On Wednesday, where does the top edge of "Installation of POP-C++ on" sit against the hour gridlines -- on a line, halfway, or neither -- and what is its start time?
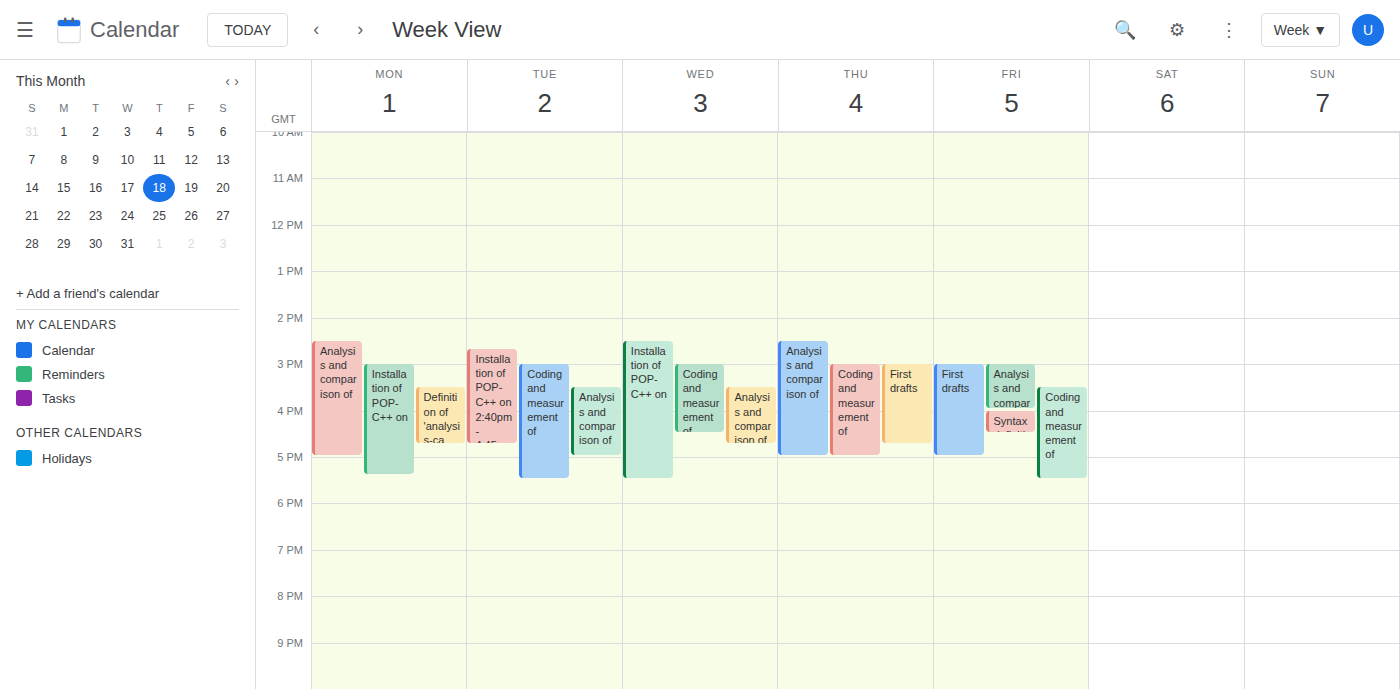
2:30 PM -- halfway between the 2 PM and 3 PM lines.